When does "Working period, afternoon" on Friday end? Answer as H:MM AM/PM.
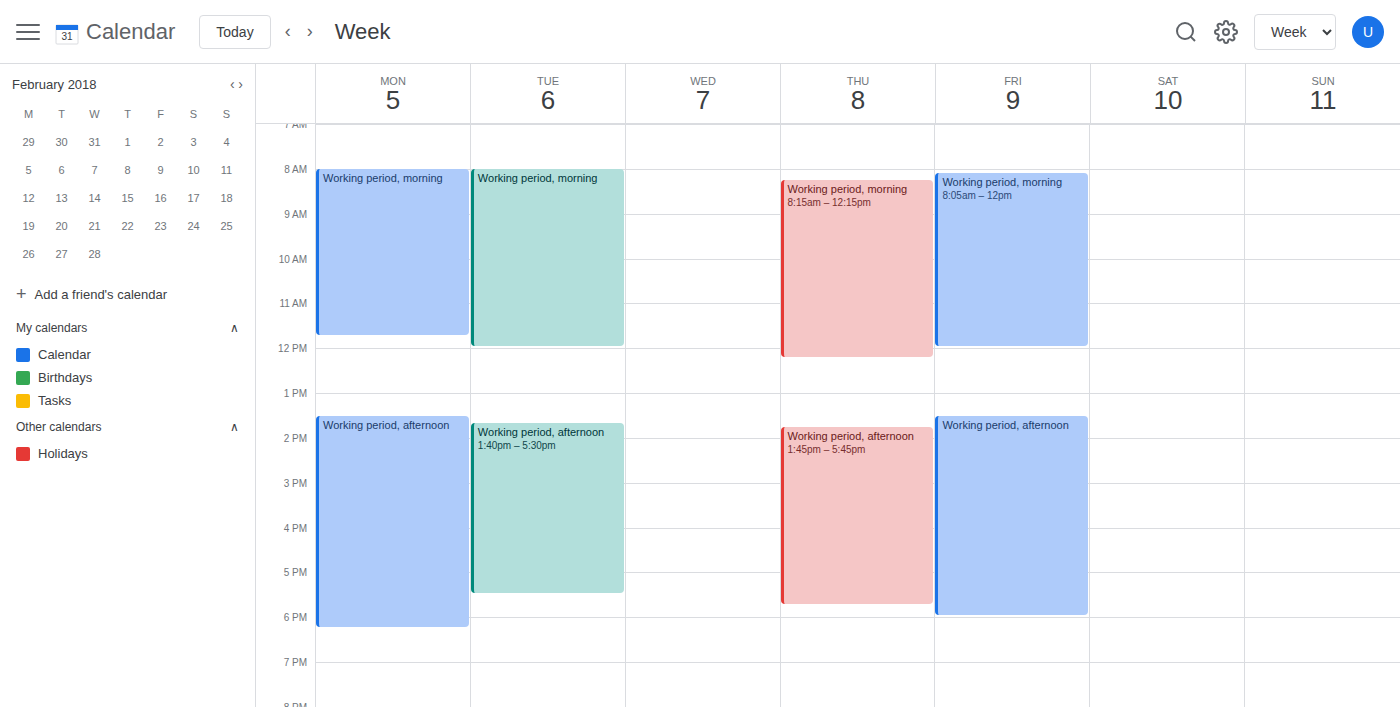
6:00 PM